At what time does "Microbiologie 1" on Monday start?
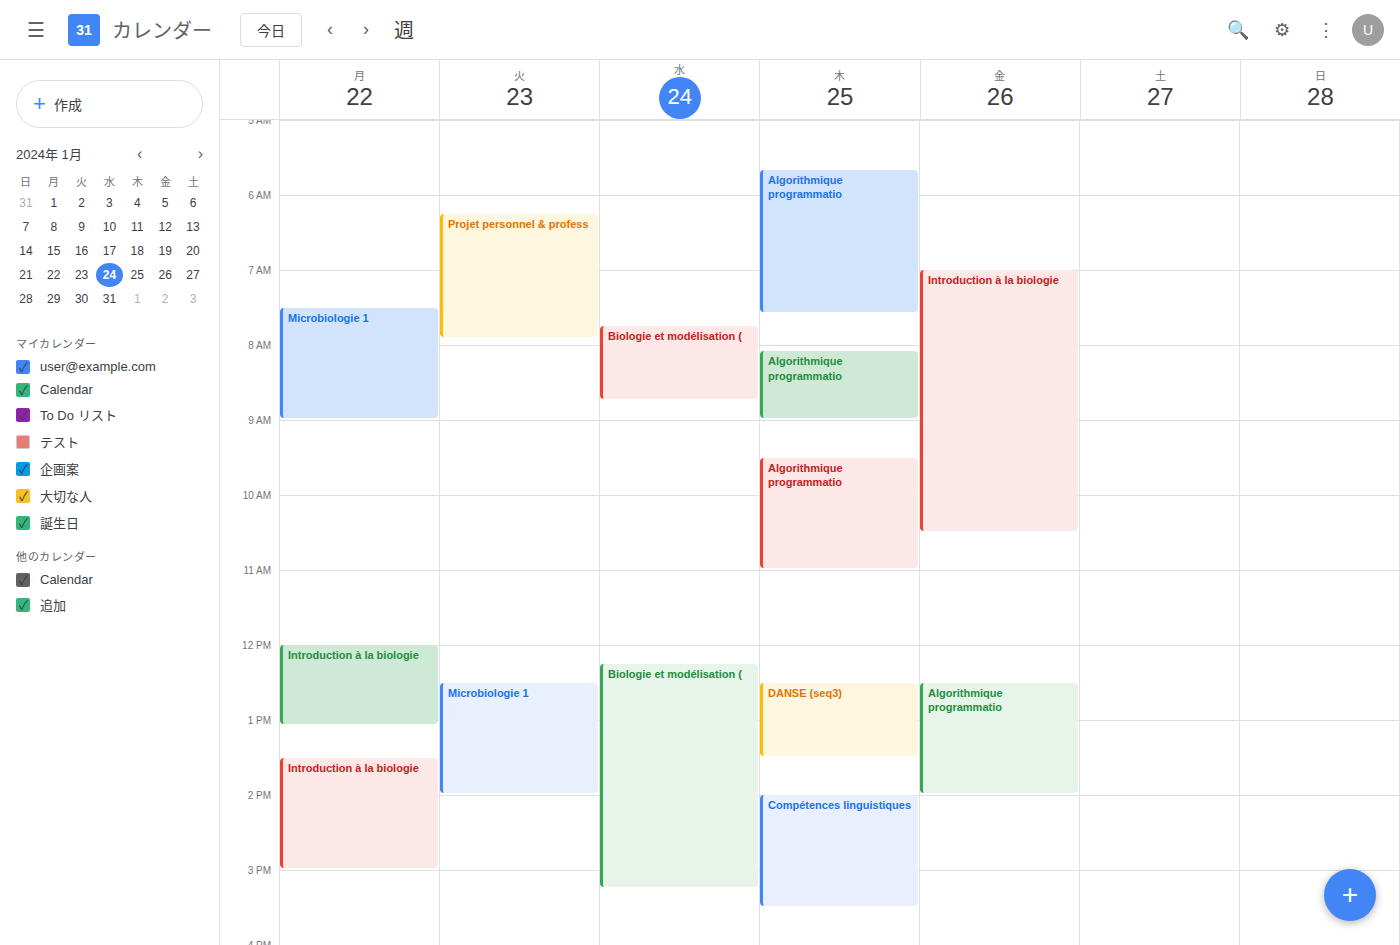
7:30 AM